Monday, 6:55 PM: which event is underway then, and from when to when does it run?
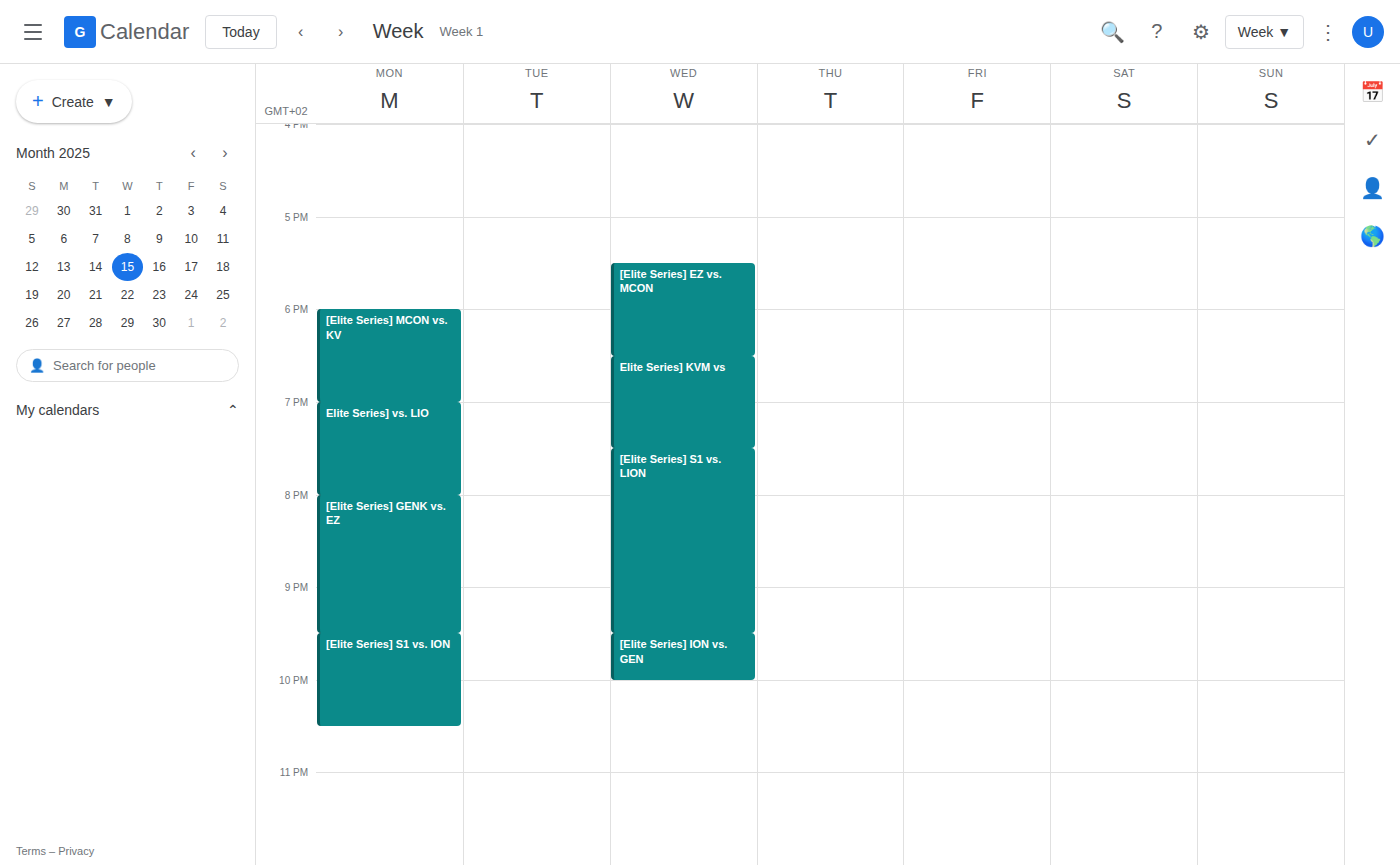
"[Elite Series] MCON vs. KV", 6:00 PM to 7:00 PM